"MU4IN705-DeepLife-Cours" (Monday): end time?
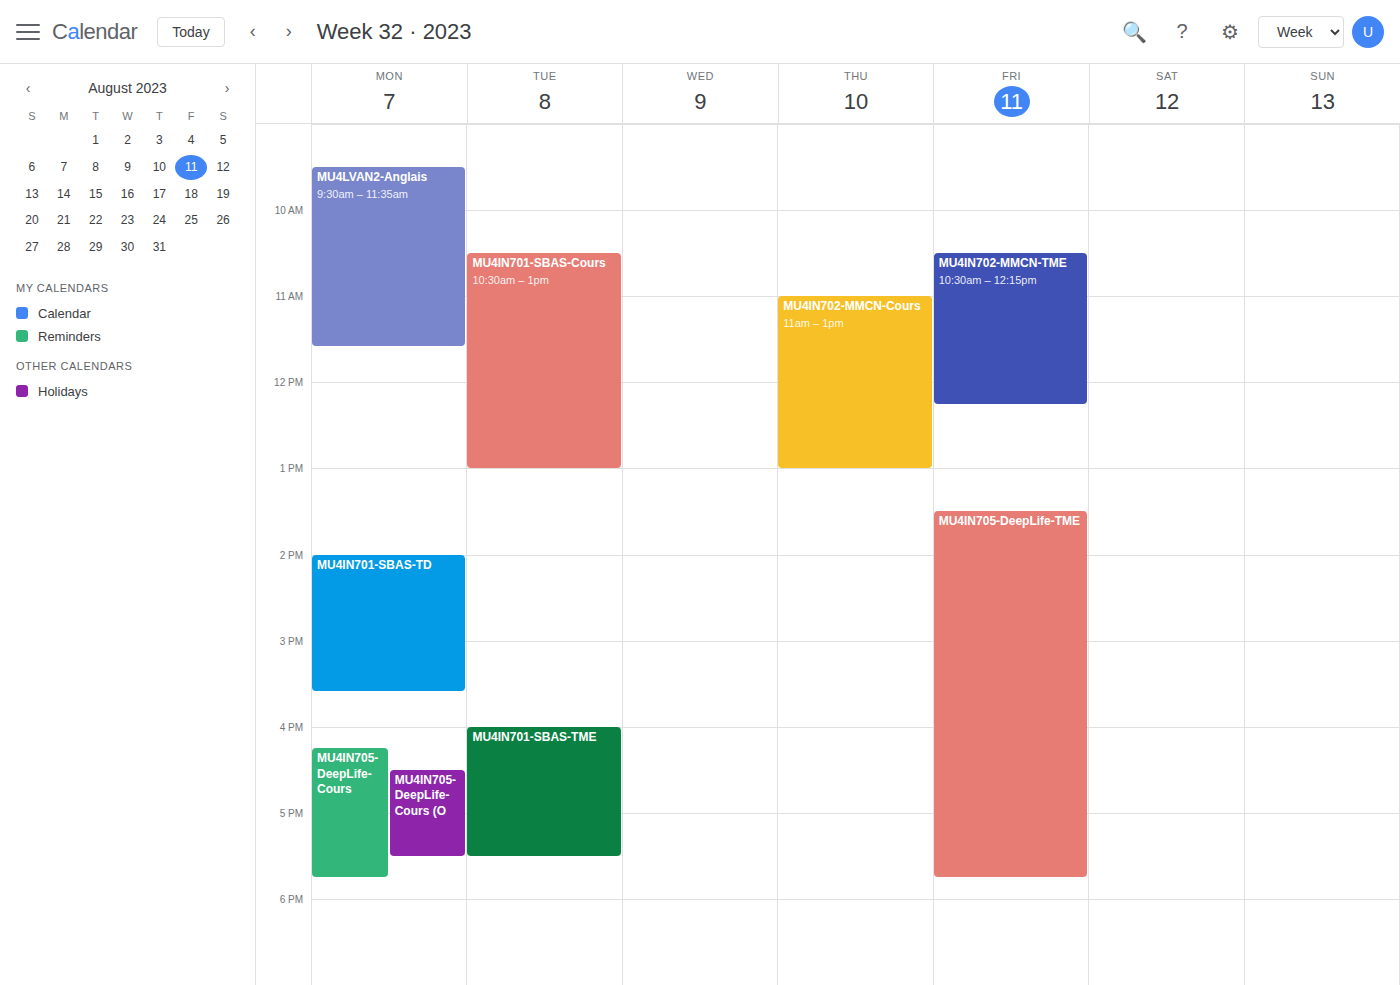
17:45